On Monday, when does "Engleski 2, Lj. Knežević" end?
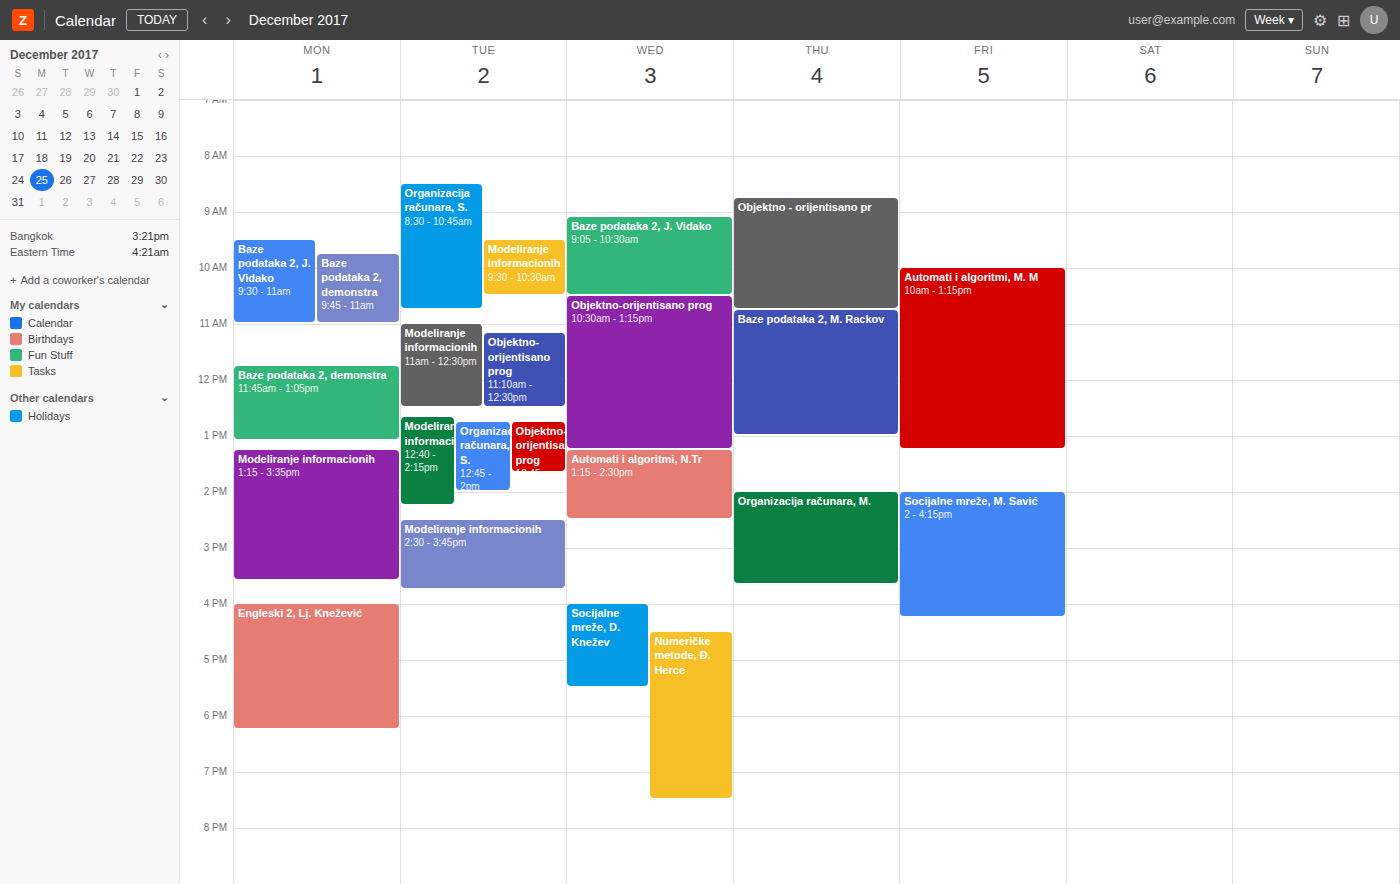
6:15 PM